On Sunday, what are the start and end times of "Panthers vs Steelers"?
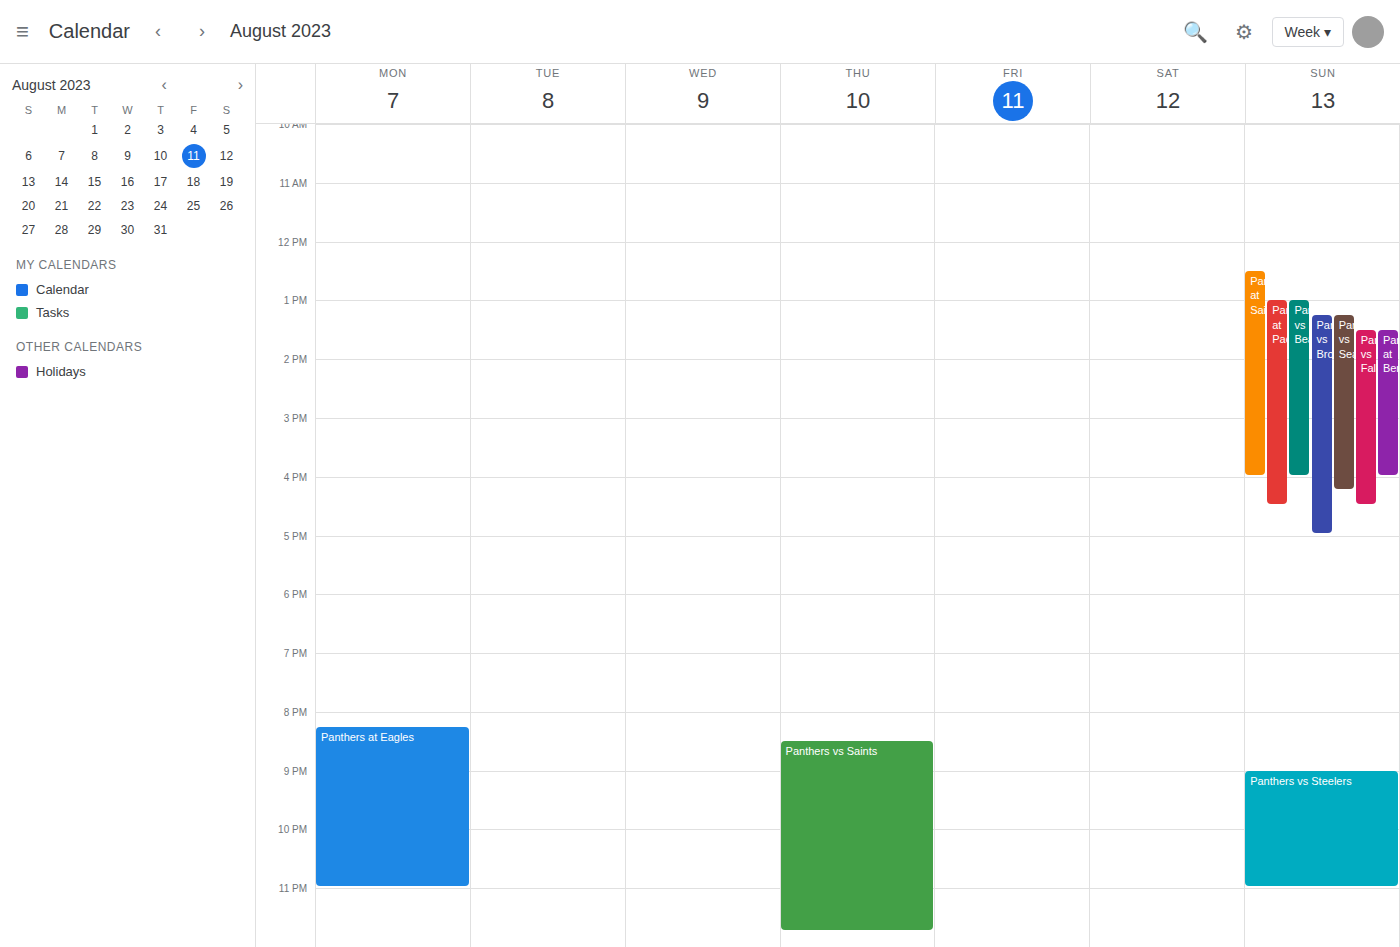
9:00 PM to 11:00 PM